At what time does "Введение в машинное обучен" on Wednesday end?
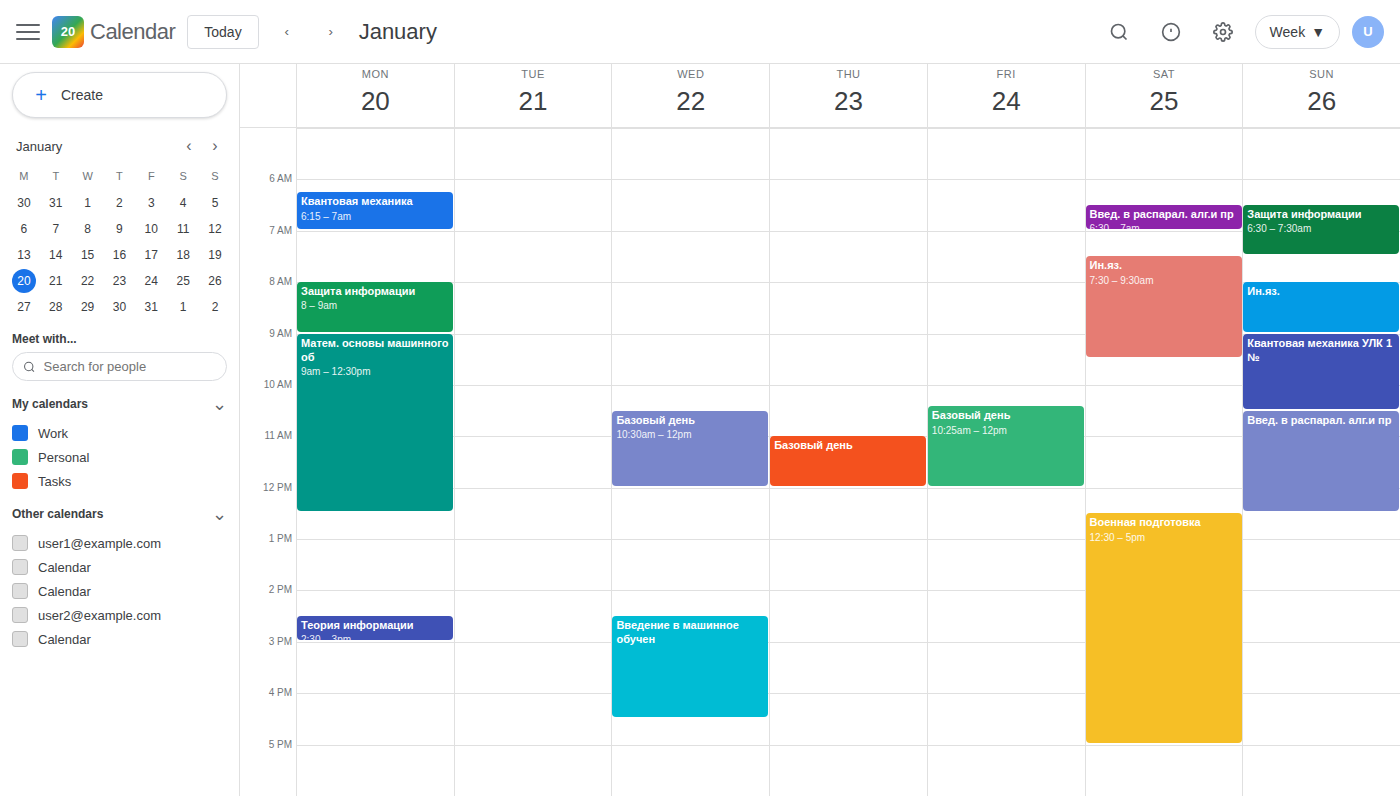
4:30 PM